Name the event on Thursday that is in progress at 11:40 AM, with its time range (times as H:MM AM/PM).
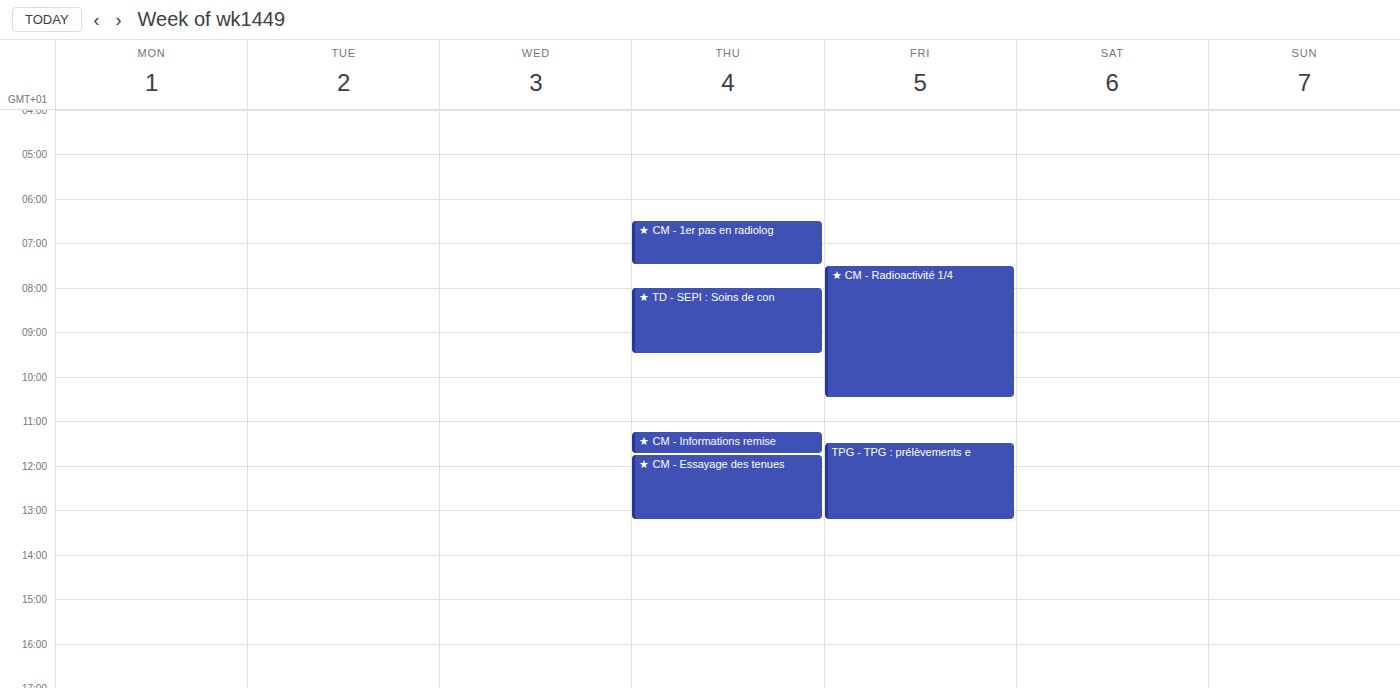
"★ CM - Informations remise", 11:15 AM to 11:45 AM